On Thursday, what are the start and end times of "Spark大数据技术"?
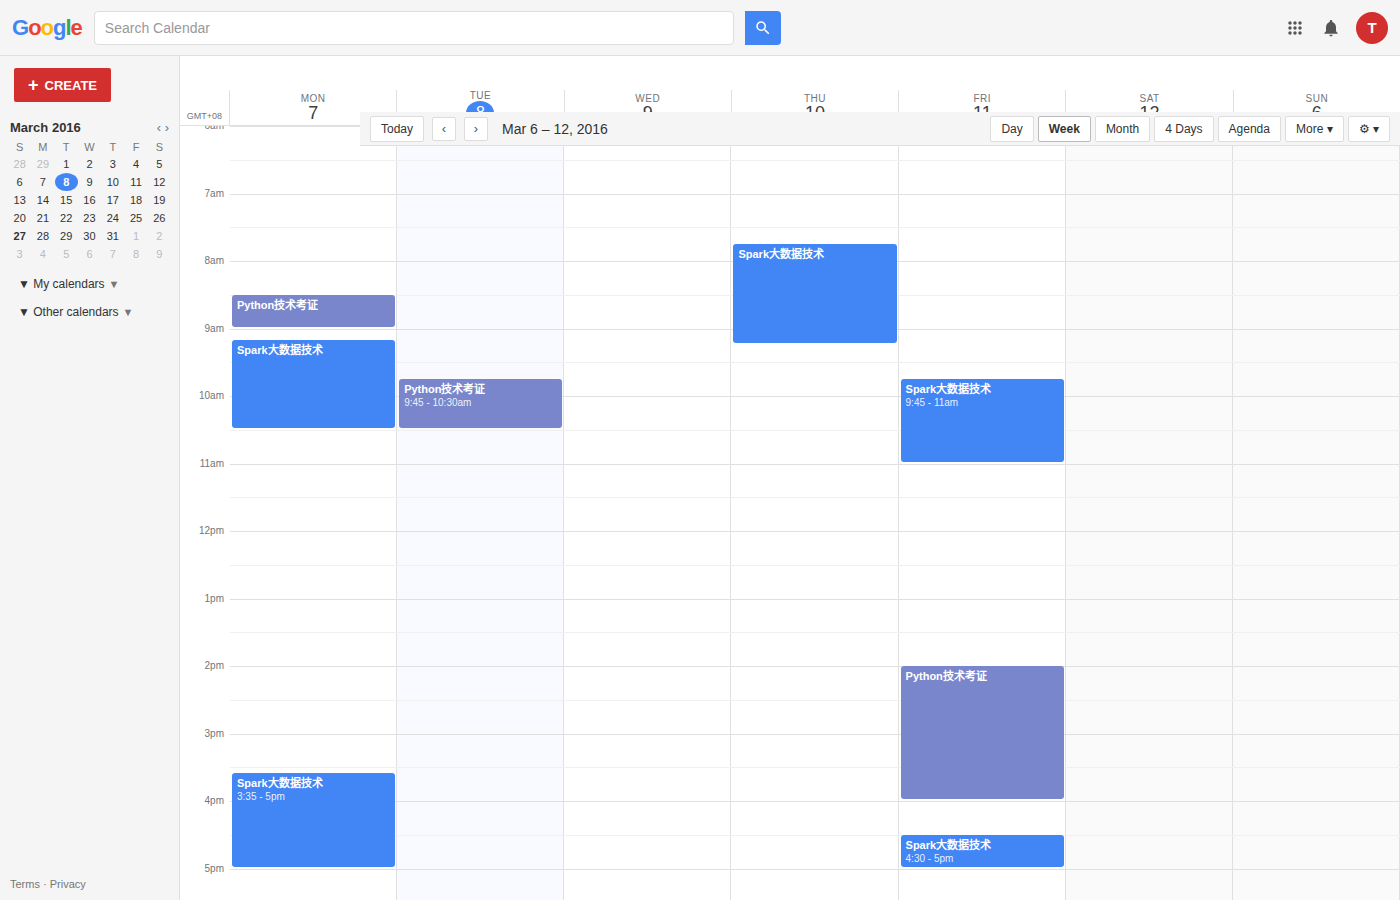
7:45 AM to 9:15 AM